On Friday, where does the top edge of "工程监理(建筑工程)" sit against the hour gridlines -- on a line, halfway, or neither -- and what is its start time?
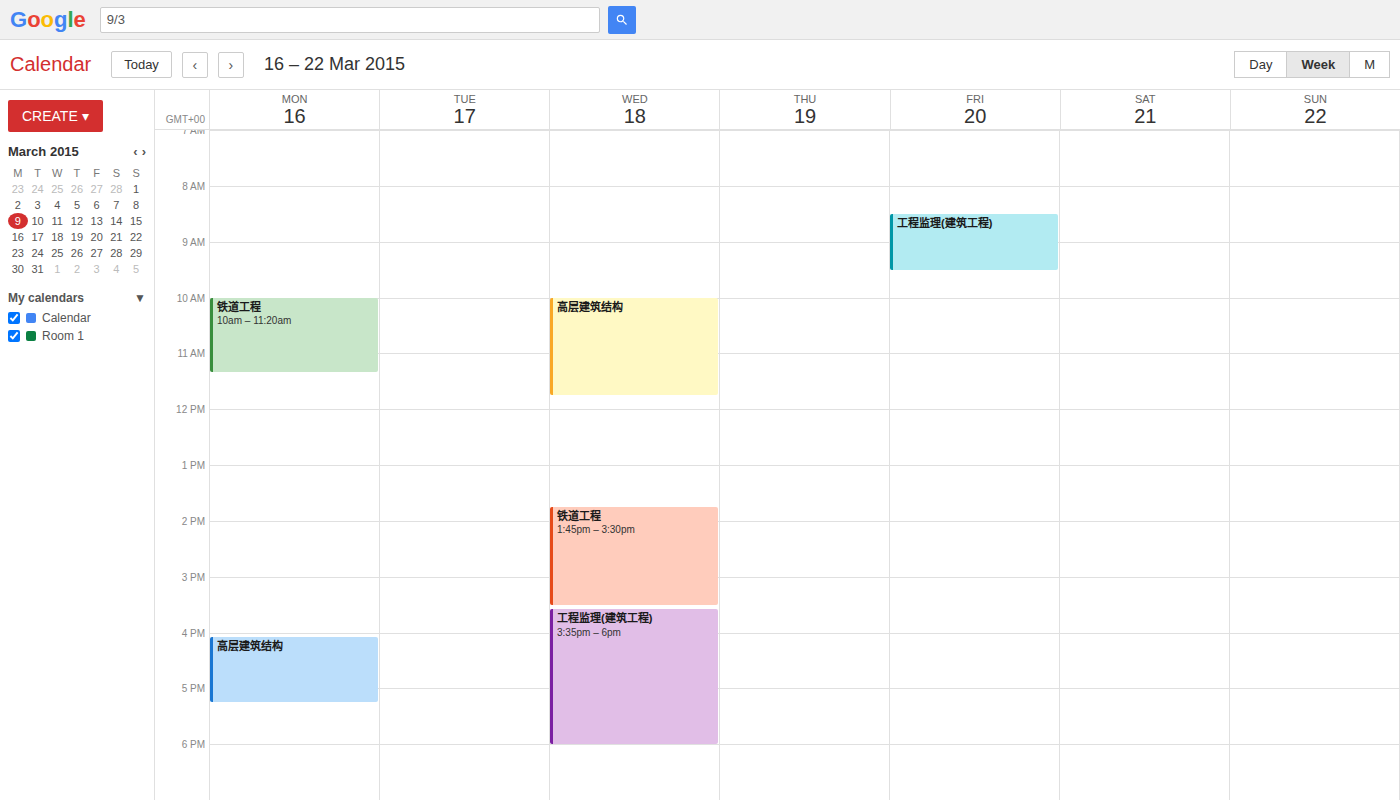
8:30 AM -- halfway between the 8 AM and 9 AM lines.